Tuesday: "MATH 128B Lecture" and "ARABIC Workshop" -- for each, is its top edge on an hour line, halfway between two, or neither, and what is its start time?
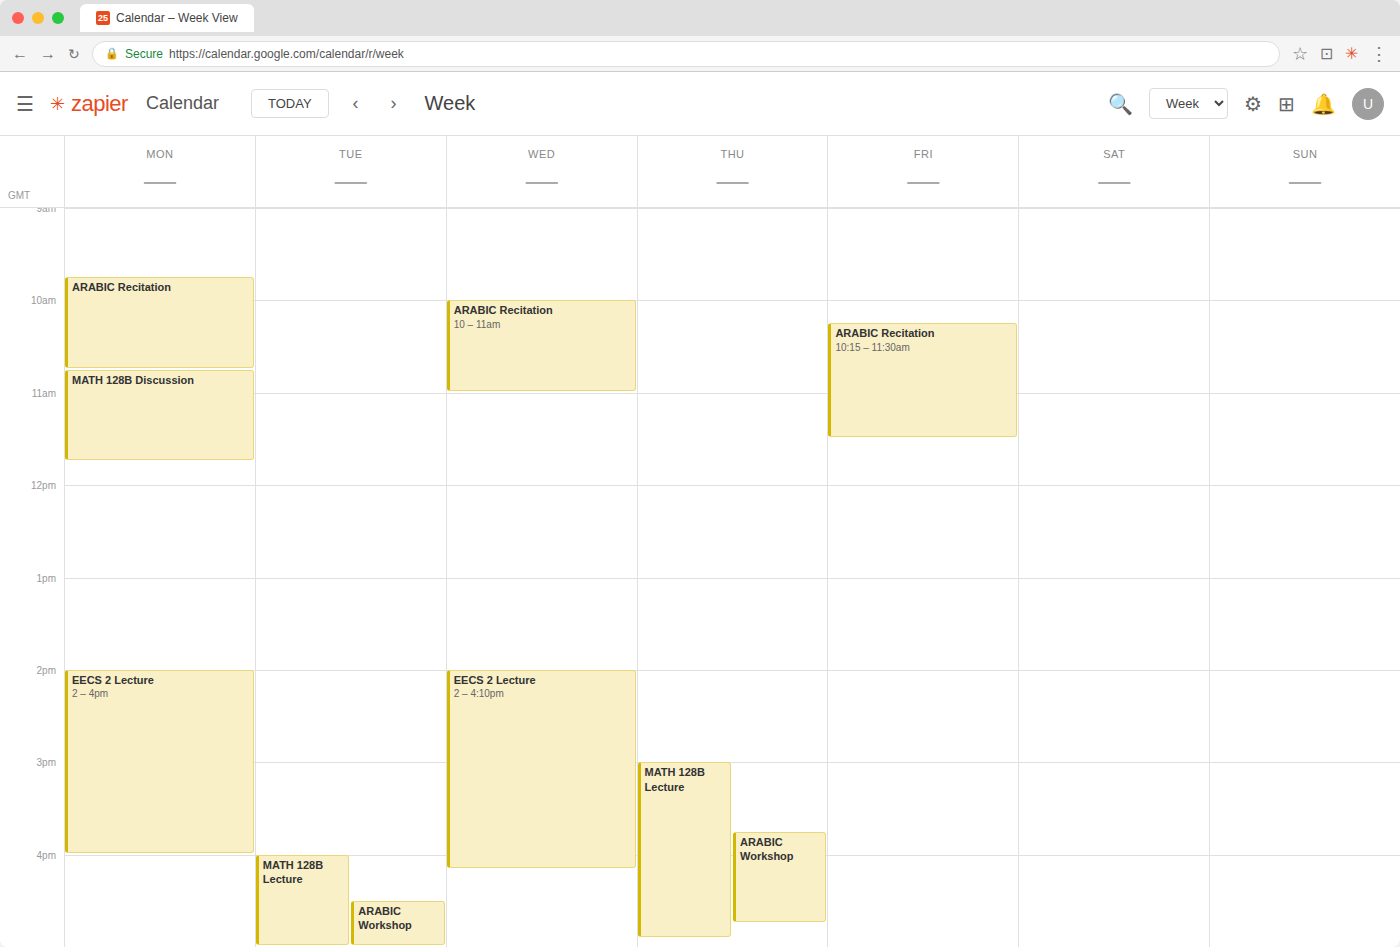
"MATH 128B Lecture": 4:00 PM, exactly on the 4 PM line. "ARABIC Workshop": 4:30 PM, halfway between the 4 PM and 5 PM lines.